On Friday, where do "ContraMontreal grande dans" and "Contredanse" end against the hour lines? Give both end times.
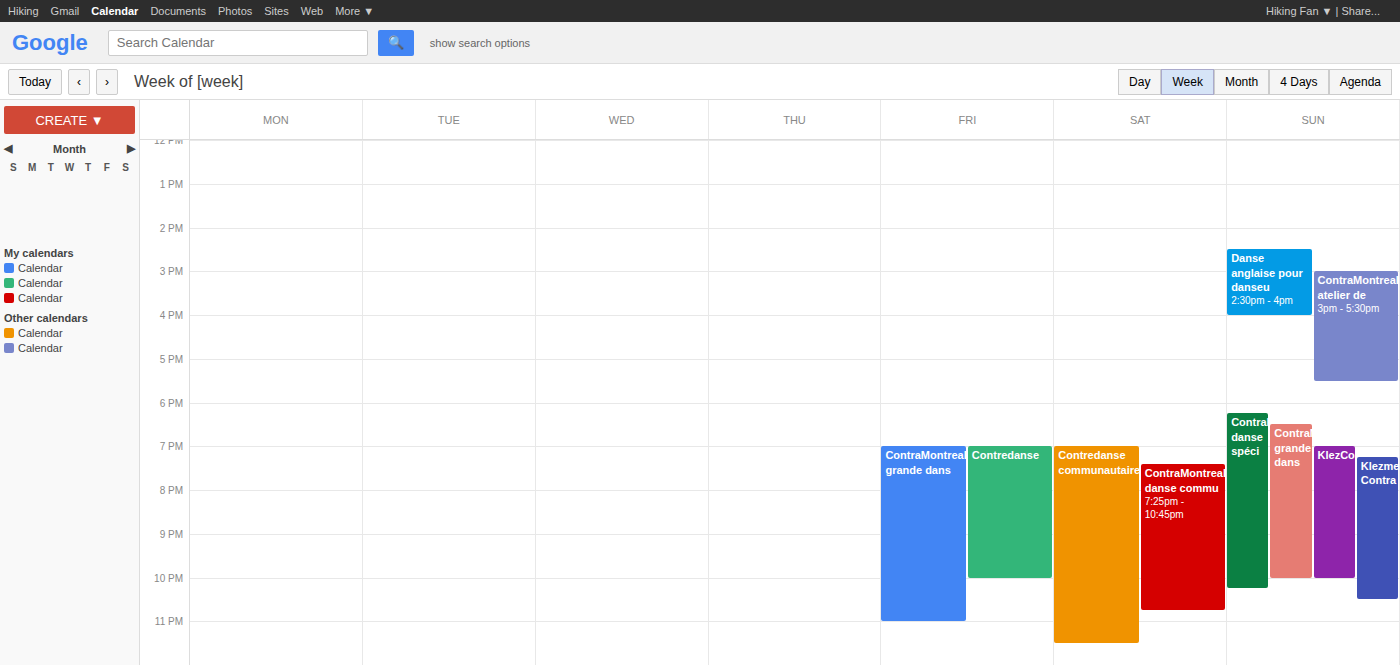
"ContraMontreal grande dans": 11:00 PM, exactly on the 11 PM line. "Contredanse": 10:00 PM, exactly on the 10 PM line.